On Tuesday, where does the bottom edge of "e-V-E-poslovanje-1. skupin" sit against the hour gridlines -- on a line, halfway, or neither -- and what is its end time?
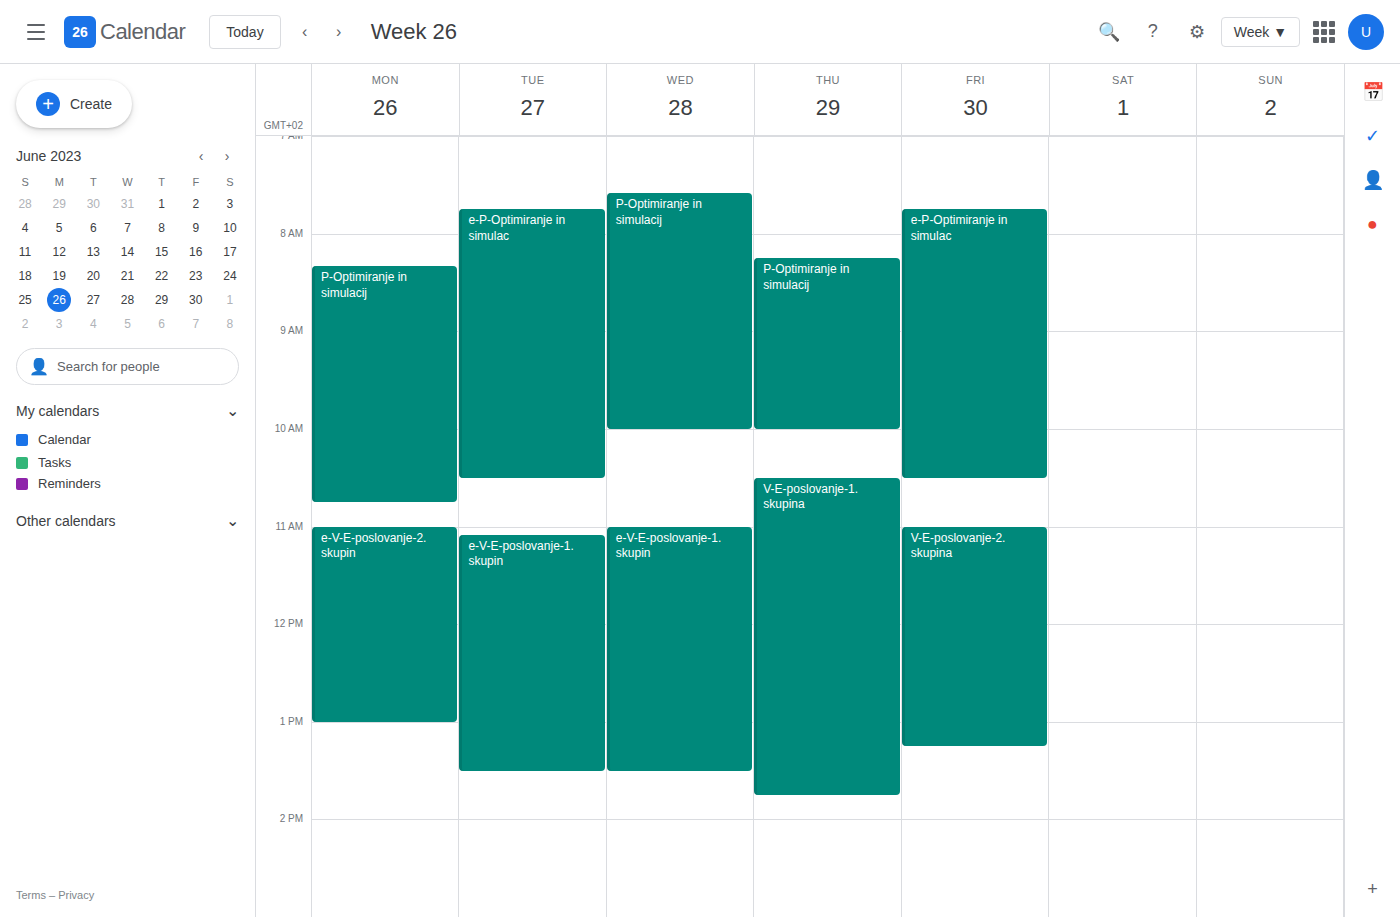
13:30 -- halfway between the 13:00 and 14:00 lines.